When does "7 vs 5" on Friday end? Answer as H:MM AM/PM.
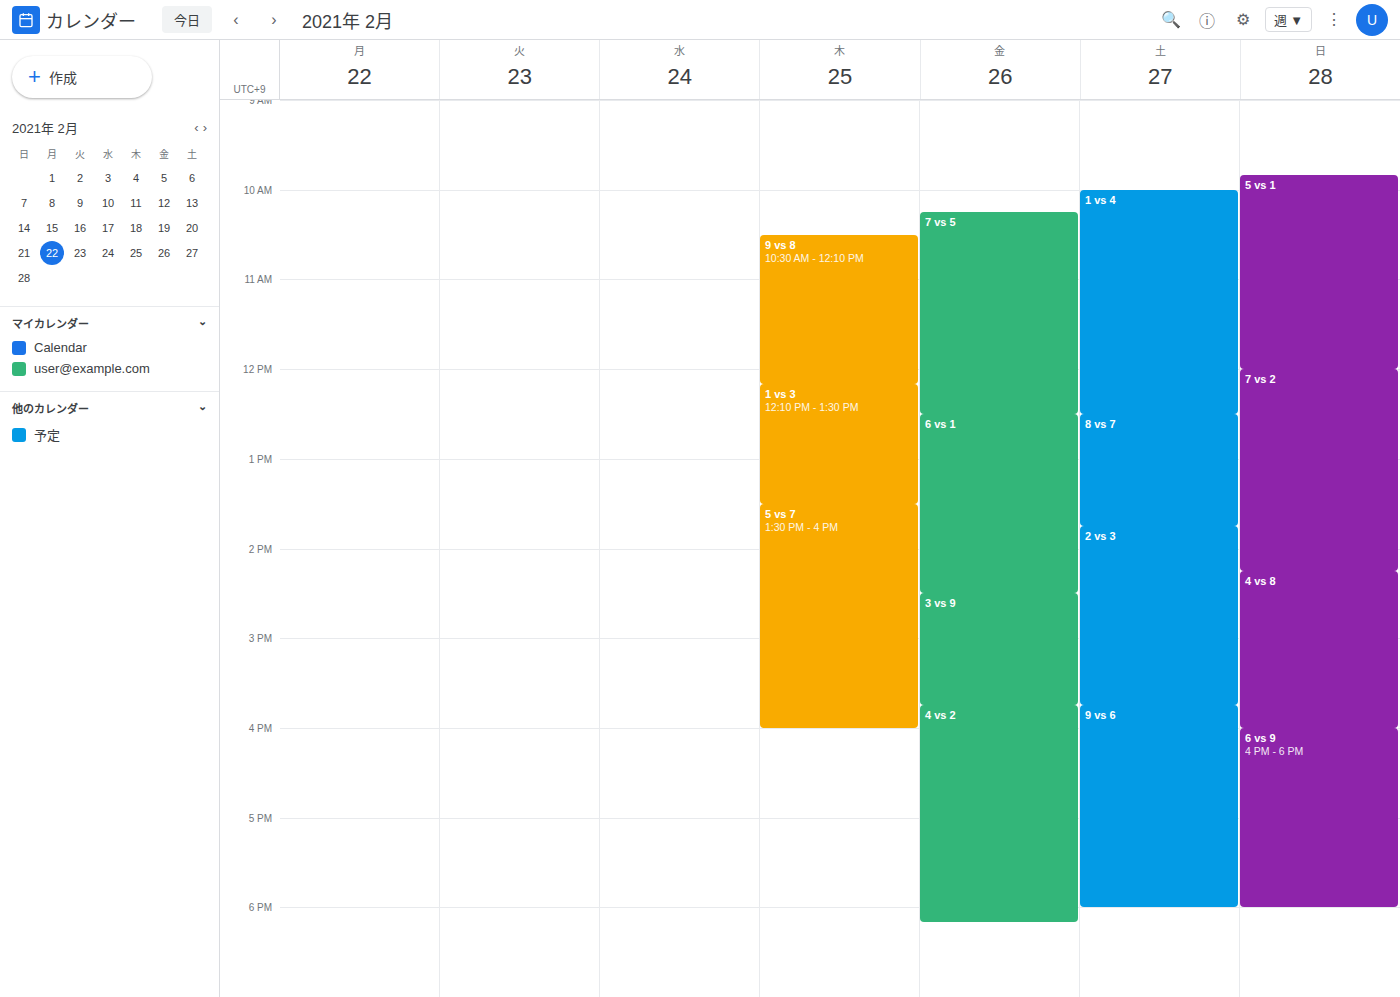
12:30 PM